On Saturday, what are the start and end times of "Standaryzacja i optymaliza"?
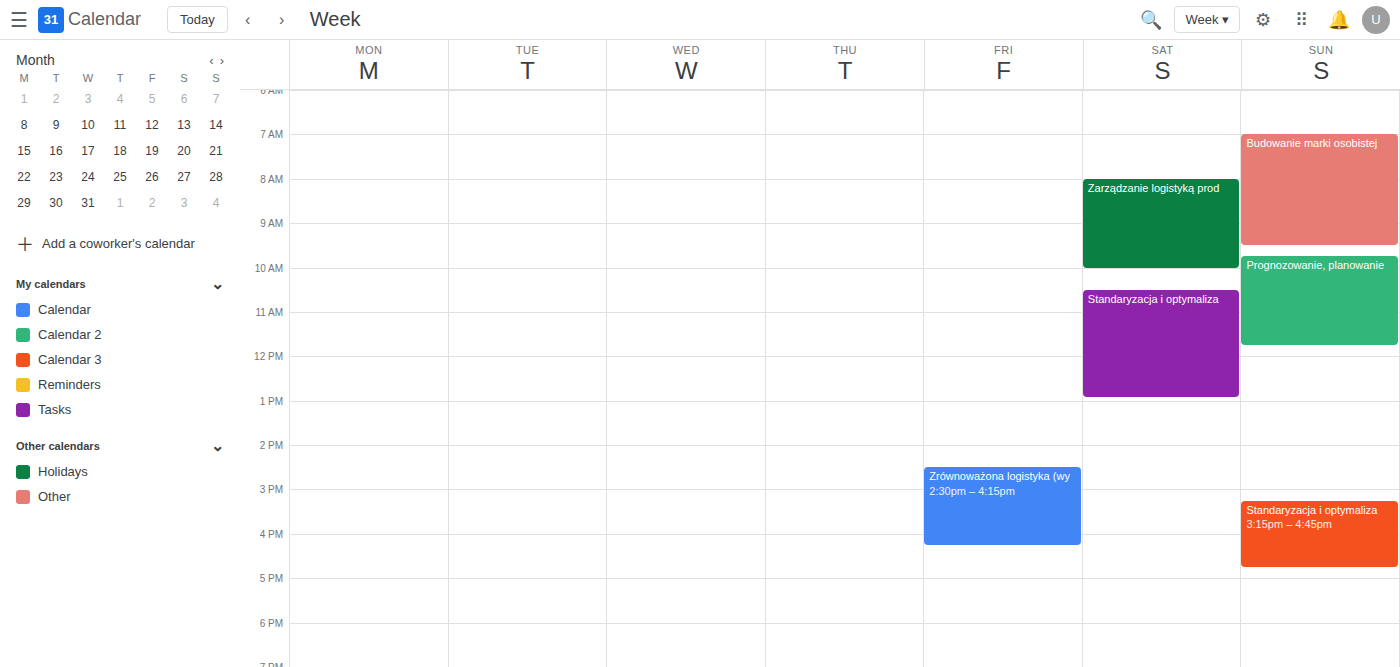
10:30 AM to 12:55 PM